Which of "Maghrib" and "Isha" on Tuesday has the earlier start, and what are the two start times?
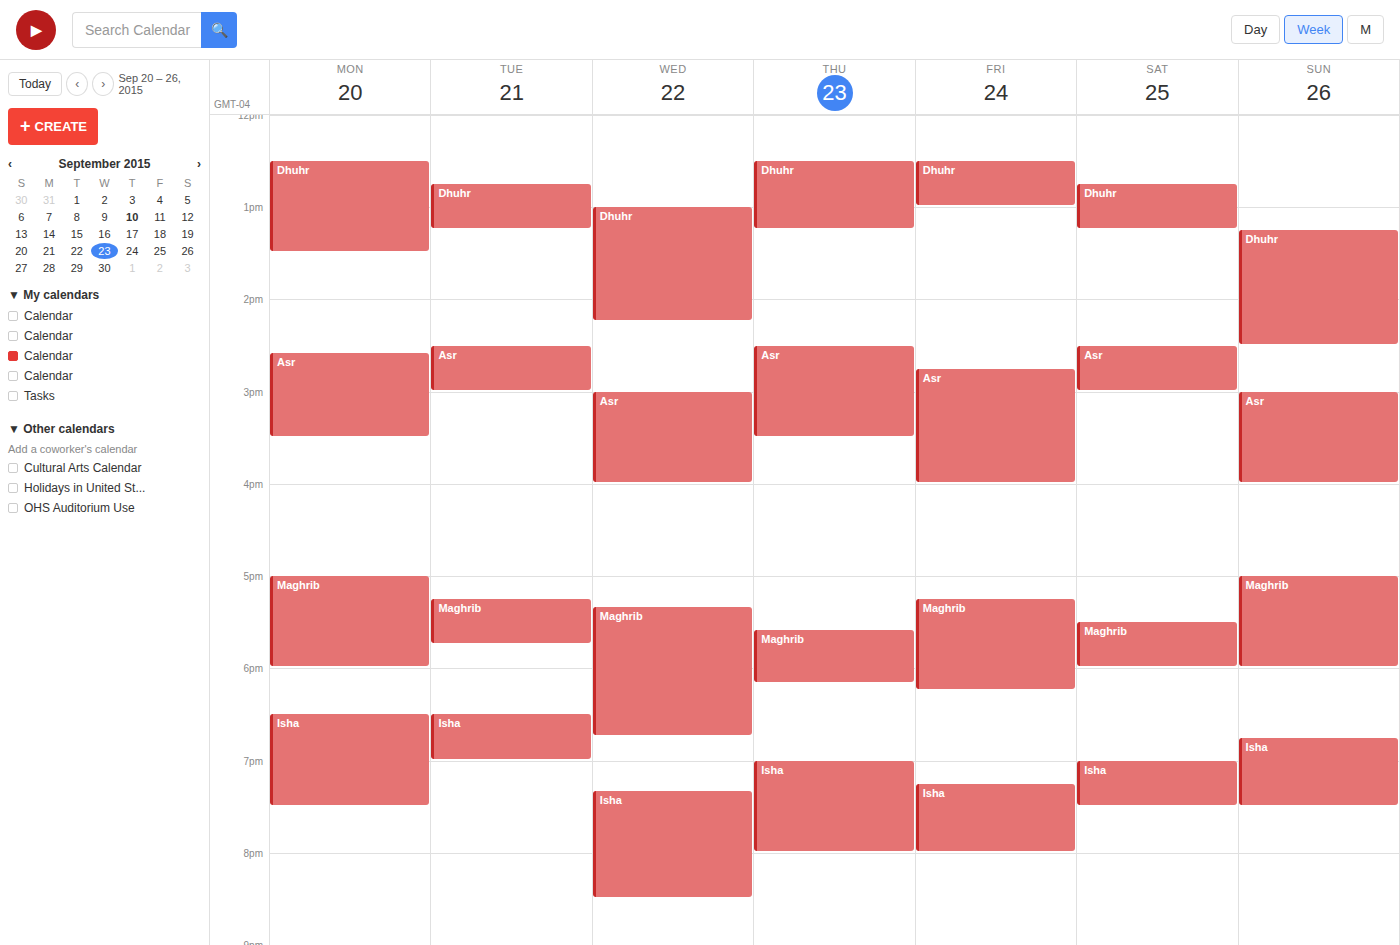
"Maghrib" 5:15 PM; "Isha" 6:30 PM.